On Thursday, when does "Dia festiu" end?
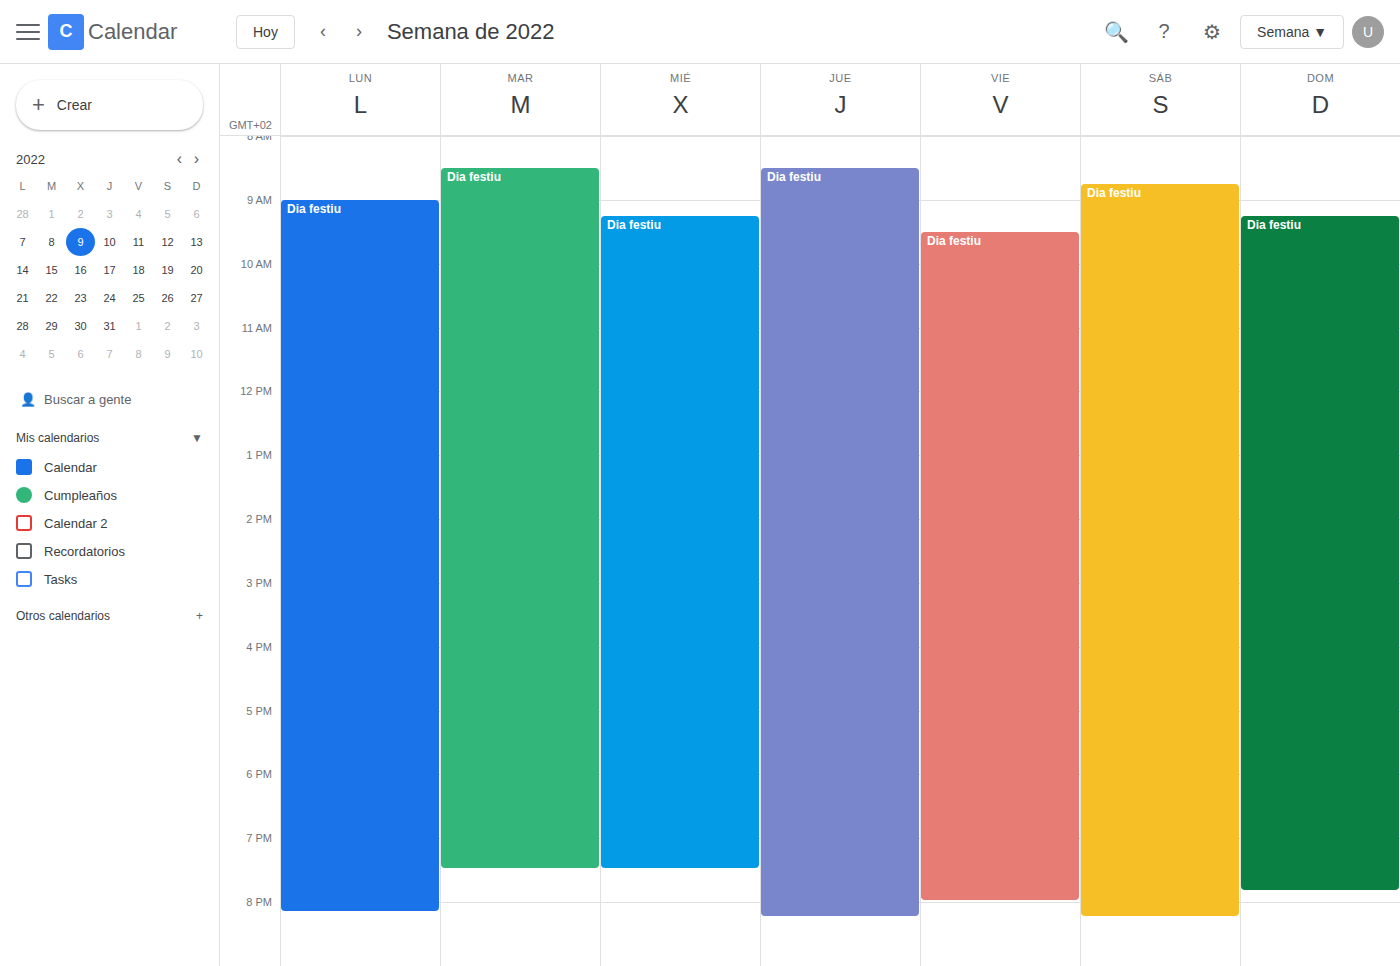
8:15 PM